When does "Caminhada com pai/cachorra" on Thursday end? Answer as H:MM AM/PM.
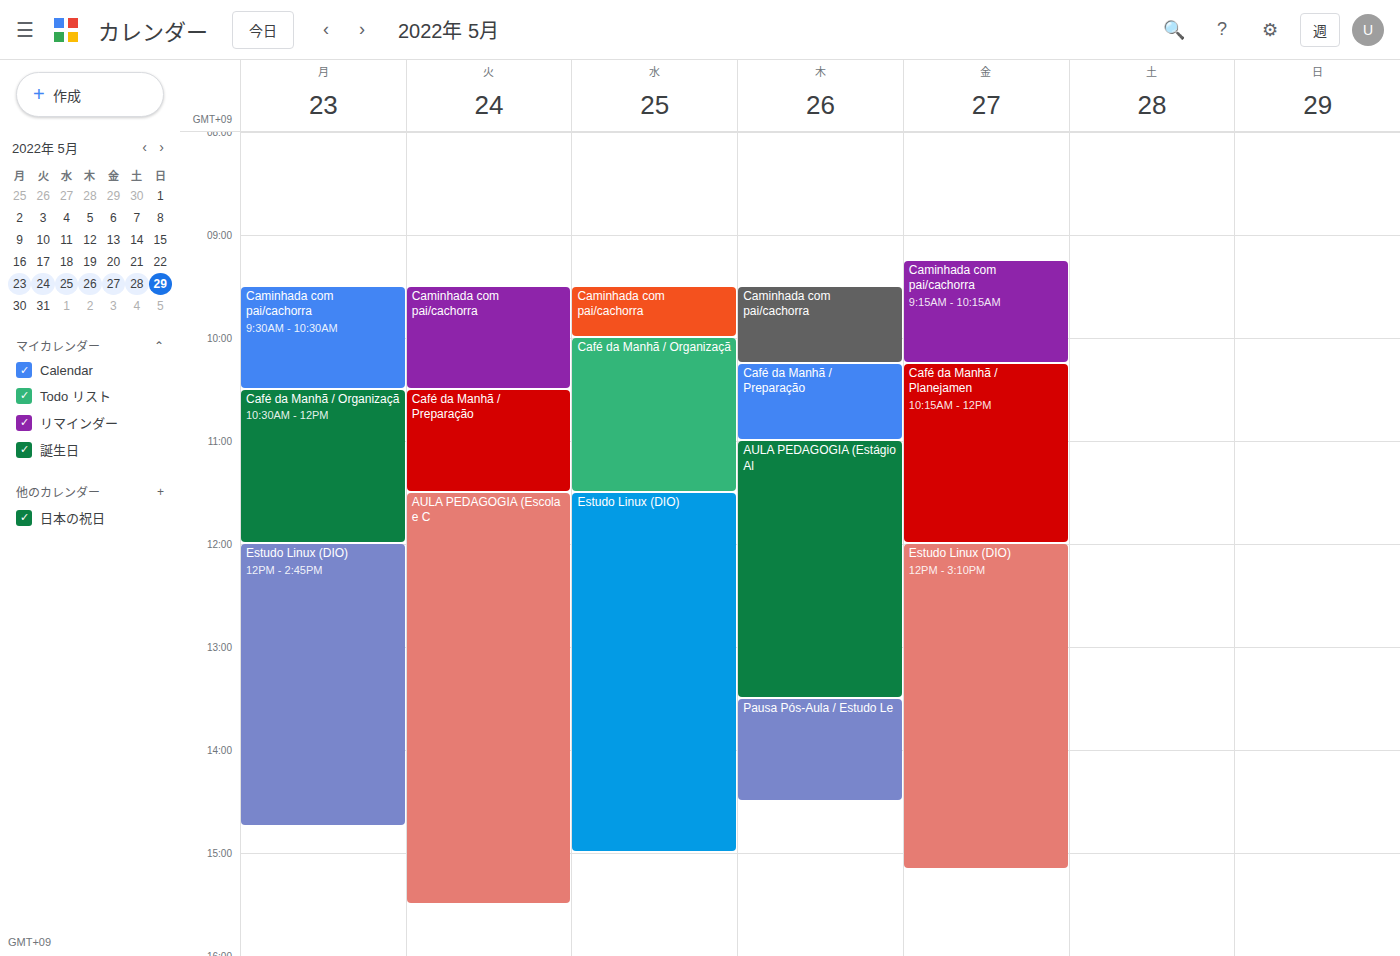
10:15 AM